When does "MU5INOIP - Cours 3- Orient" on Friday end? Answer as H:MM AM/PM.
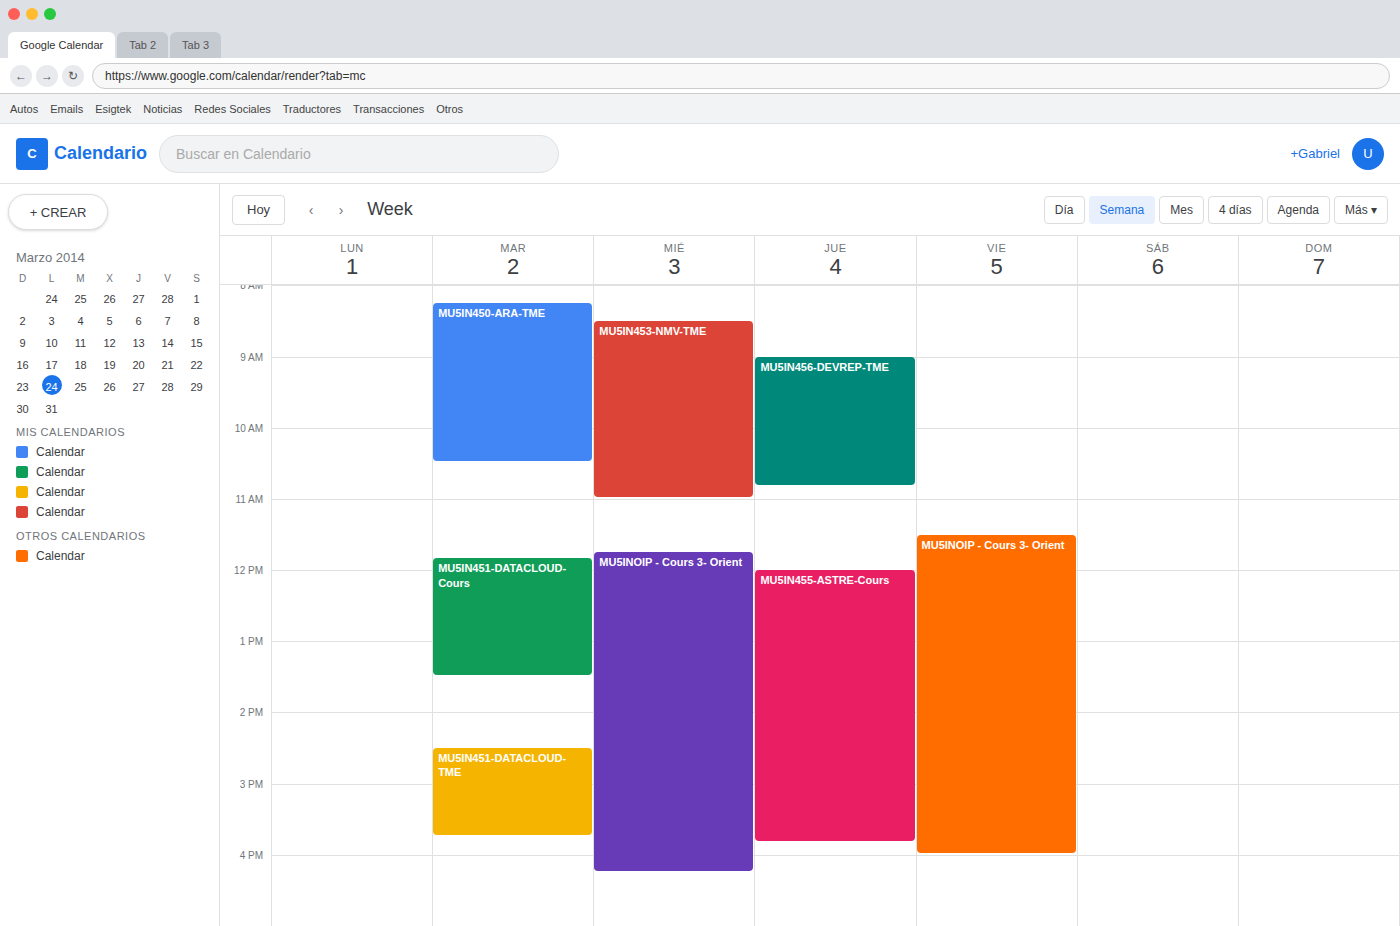
4:00 PM